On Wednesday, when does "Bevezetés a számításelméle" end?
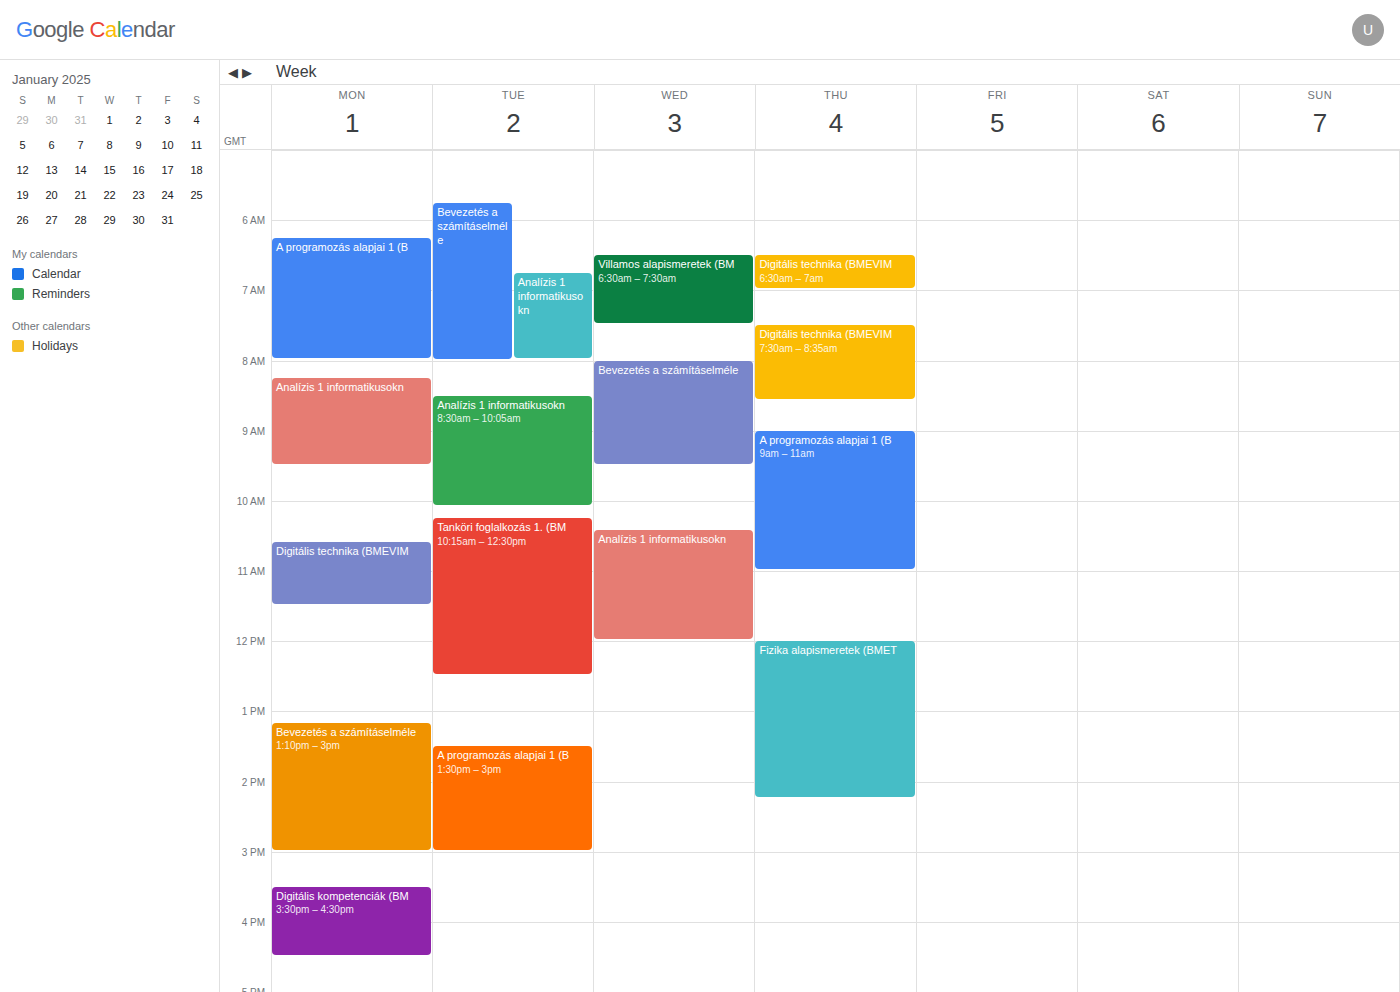
9:30 AM